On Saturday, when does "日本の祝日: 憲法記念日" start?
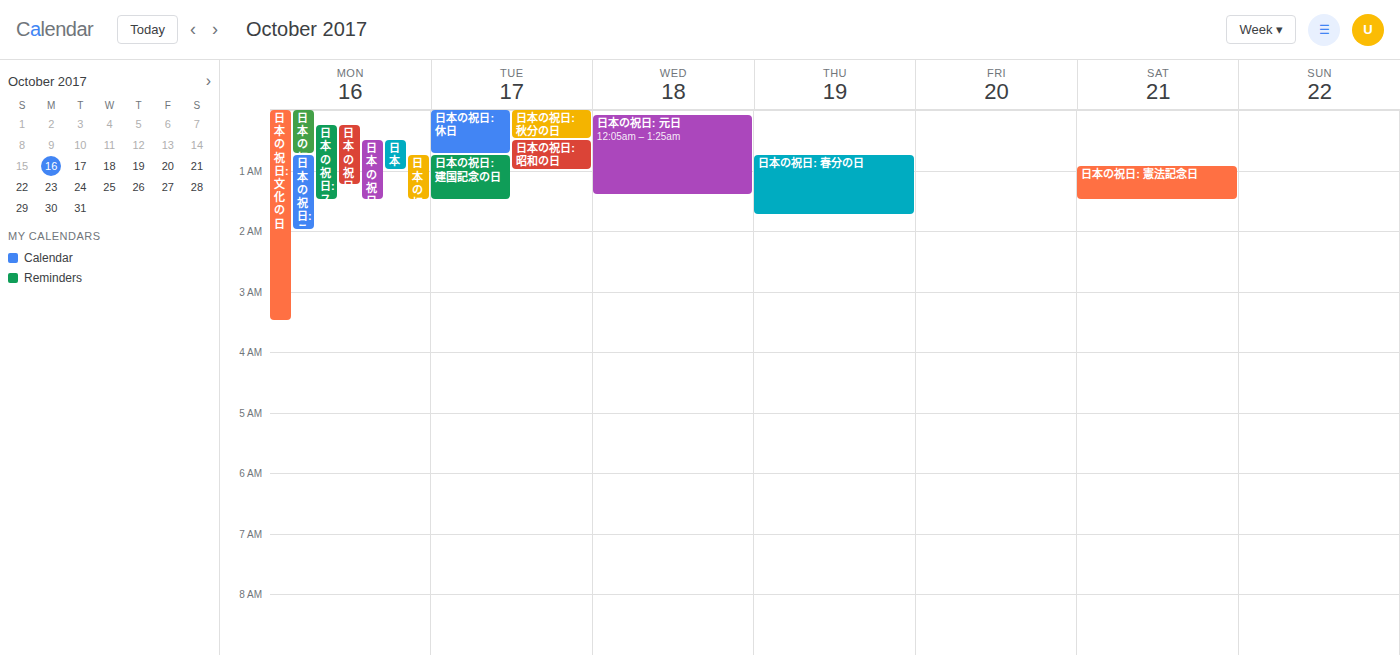
12:55 AM